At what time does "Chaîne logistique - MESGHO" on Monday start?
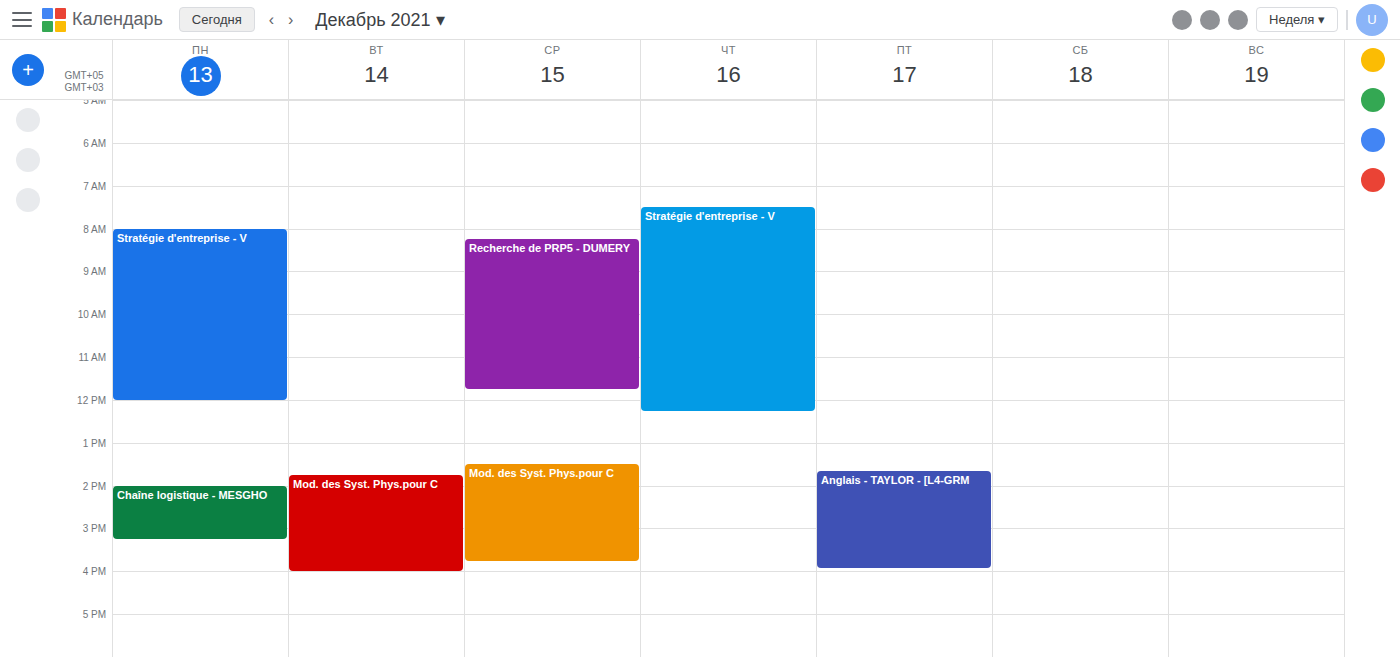
14:00